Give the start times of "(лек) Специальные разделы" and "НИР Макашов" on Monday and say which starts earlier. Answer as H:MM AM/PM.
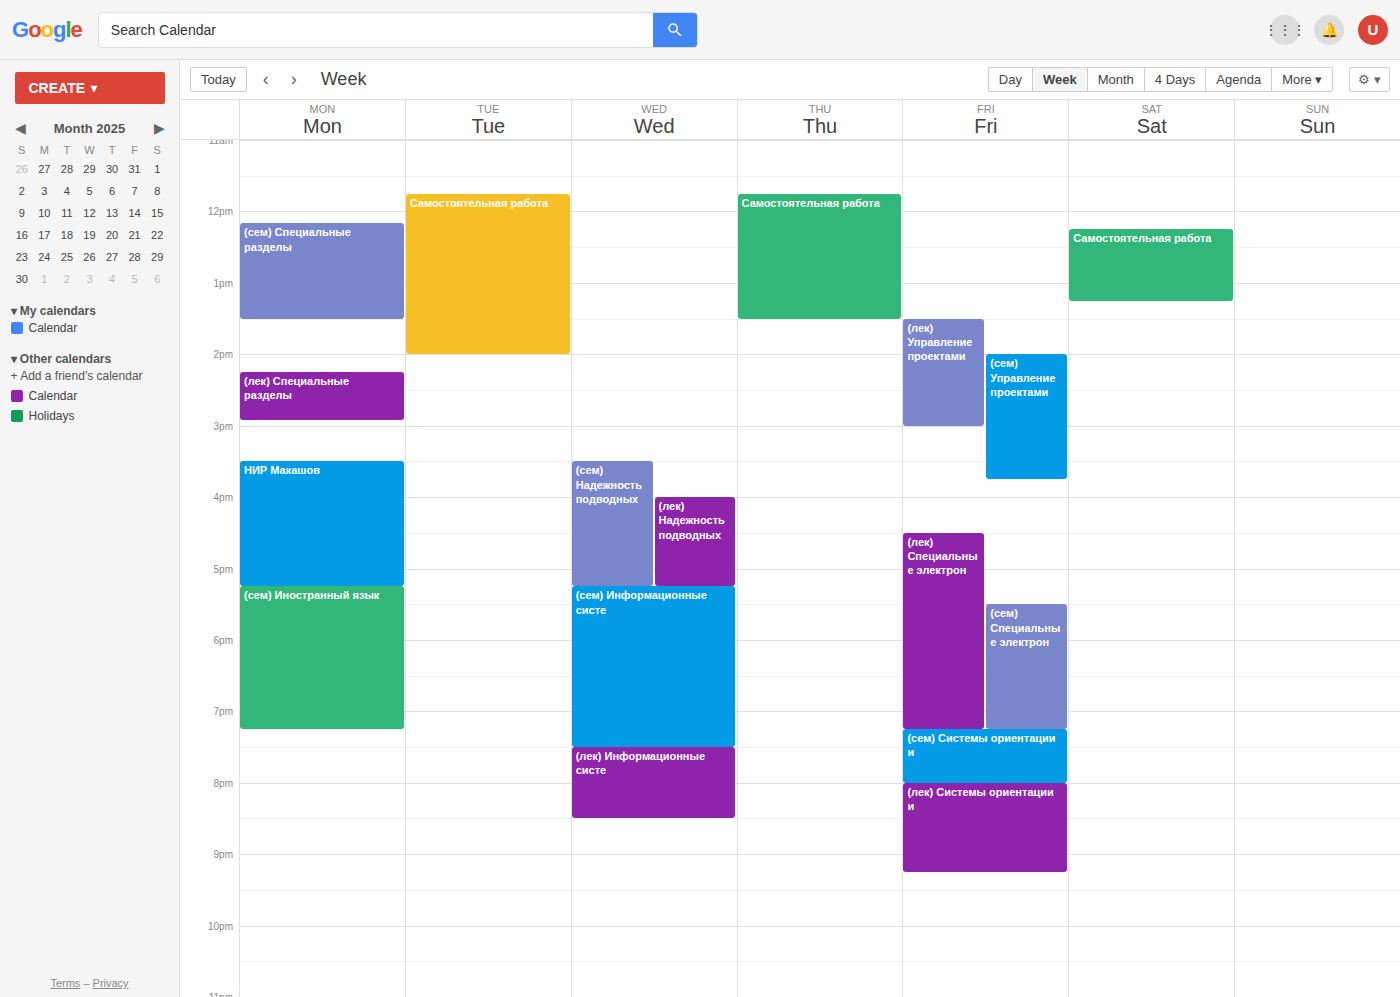
"(лек) Специальные разделы" 2:15 PM; "НИР Макашов" 3:30 PM.